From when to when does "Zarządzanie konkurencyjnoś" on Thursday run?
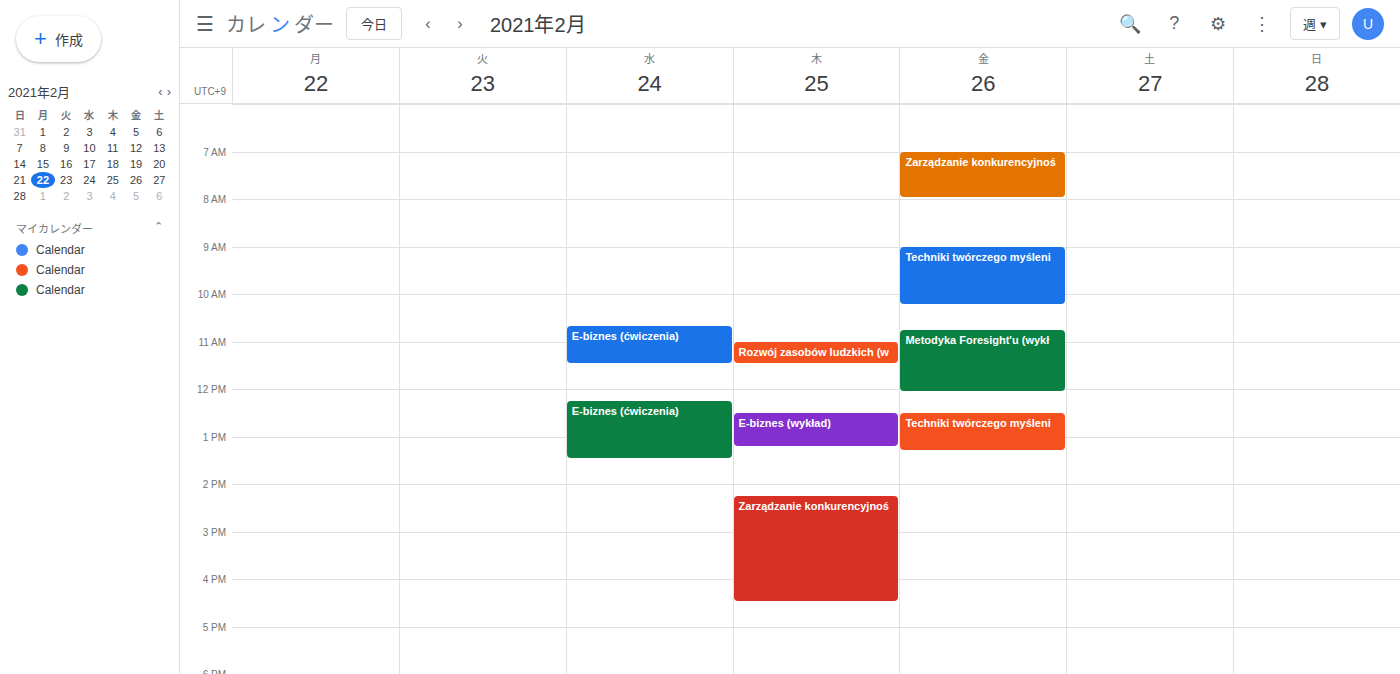
2:15 PM to 4:30 PM